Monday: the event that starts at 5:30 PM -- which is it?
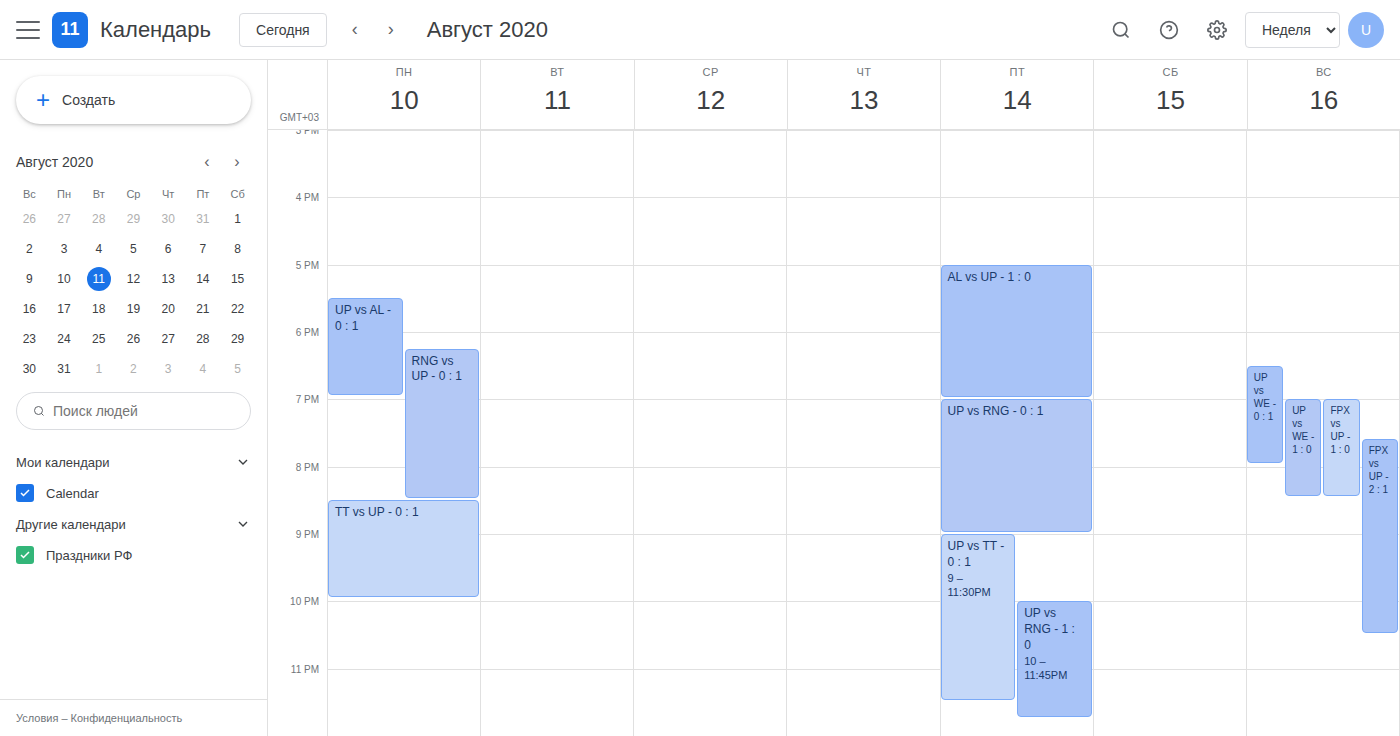
"UP vs AL - 0 : 1"